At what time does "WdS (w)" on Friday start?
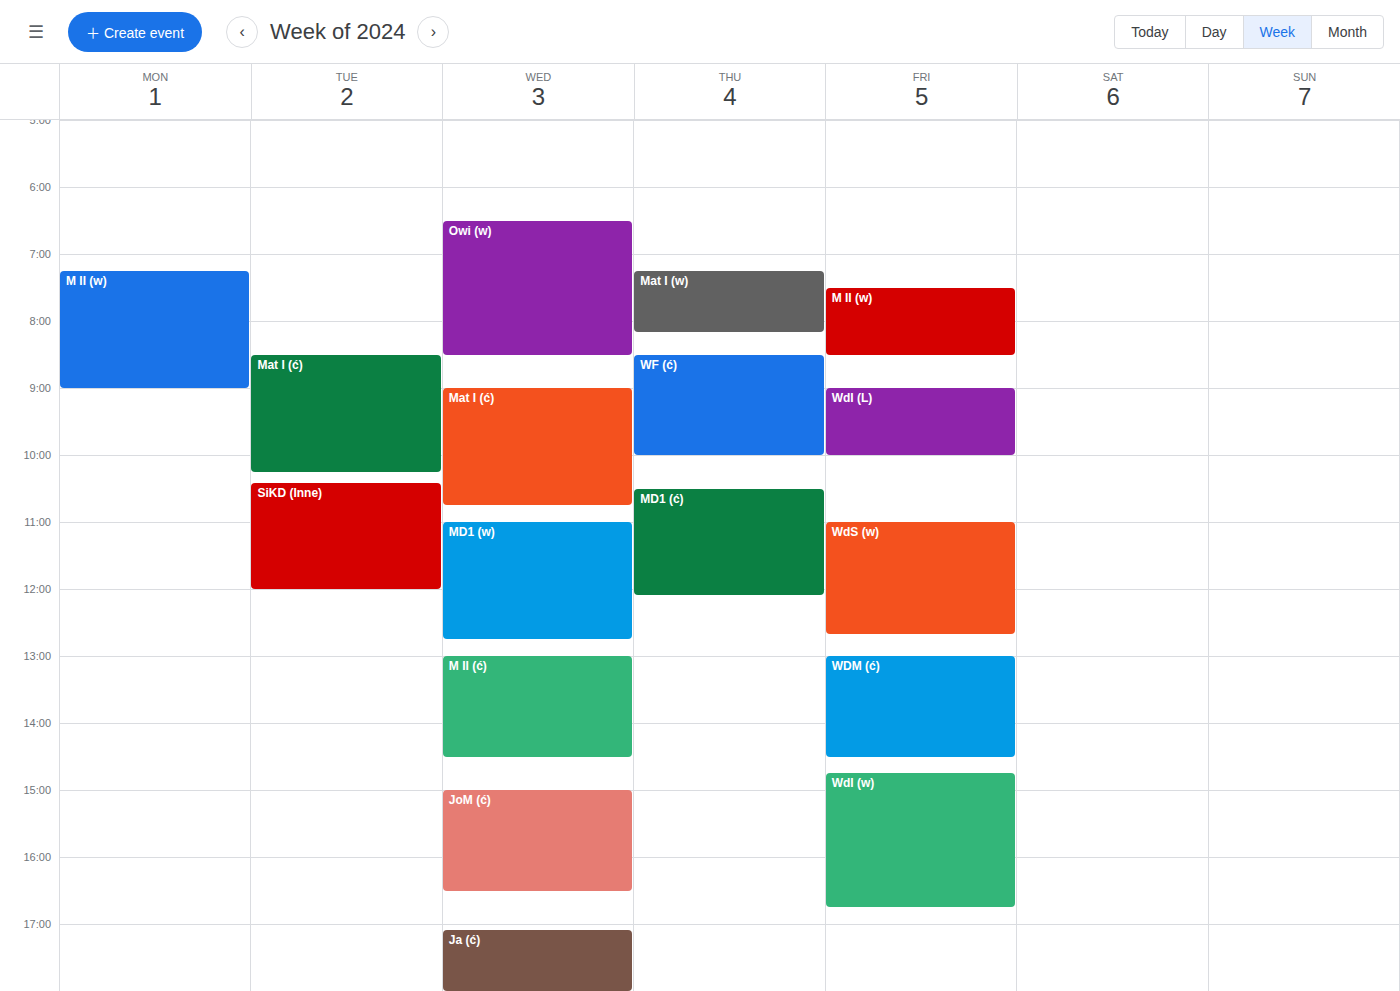
11:00 AM